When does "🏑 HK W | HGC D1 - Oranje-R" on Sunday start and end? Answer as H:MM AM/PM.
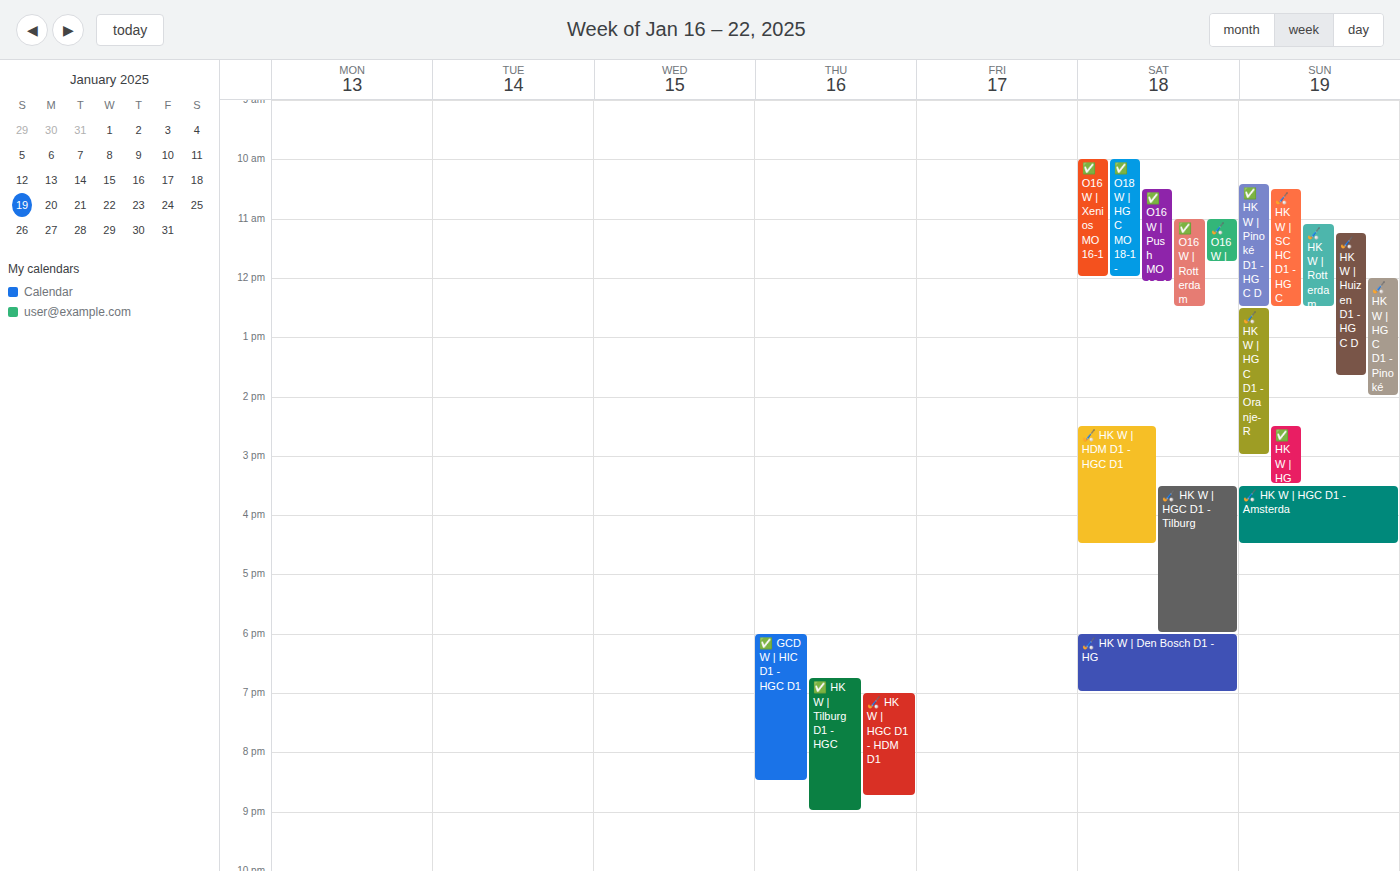
12:30 PM to 3:00 PM